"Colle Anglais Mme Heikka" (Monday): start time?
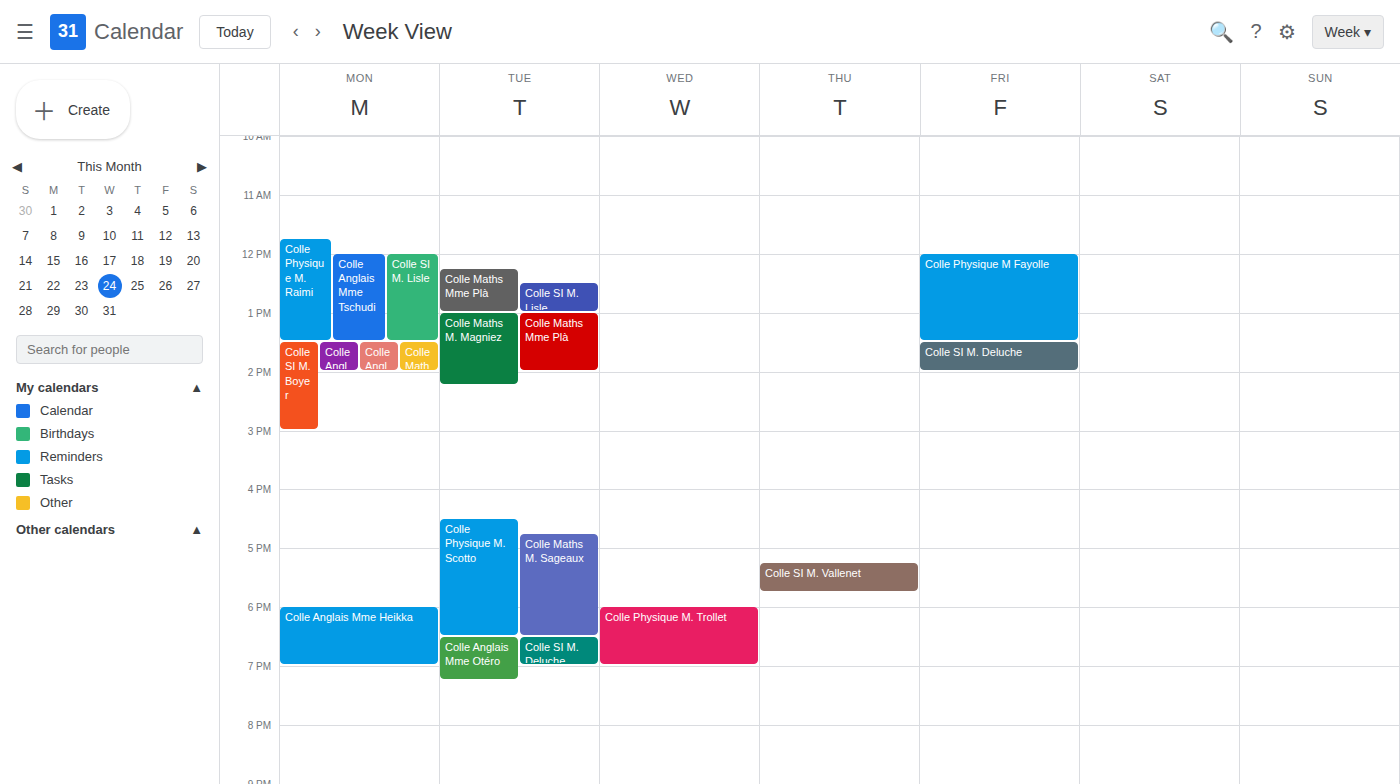
18:00